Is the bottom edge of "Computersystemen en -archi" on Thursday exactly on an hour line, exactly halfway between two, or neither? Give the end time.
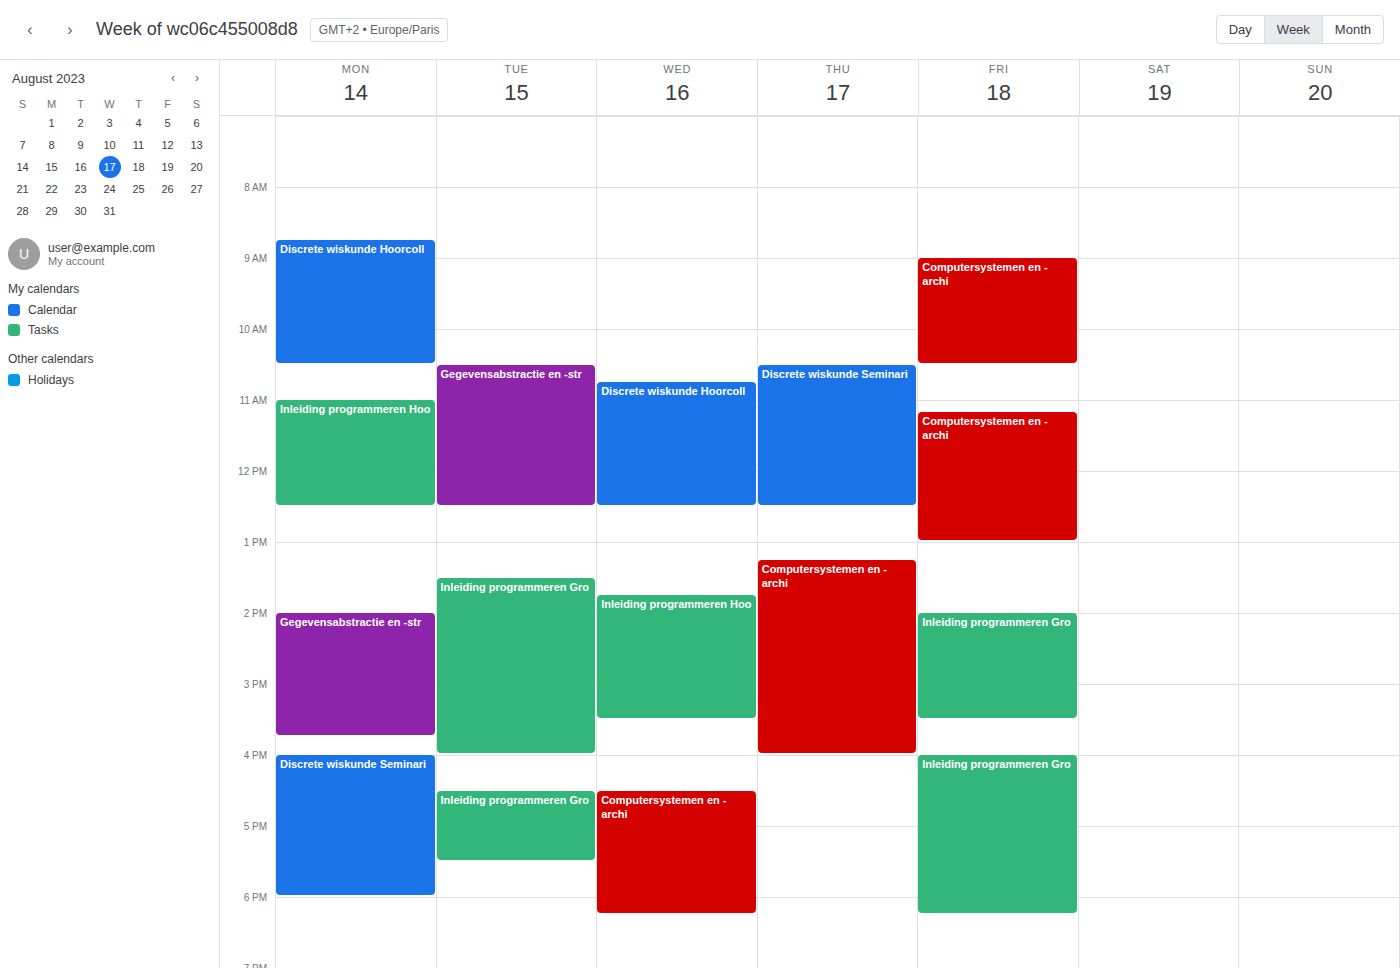
4:00 PM -- exactly on the 4 PM line.